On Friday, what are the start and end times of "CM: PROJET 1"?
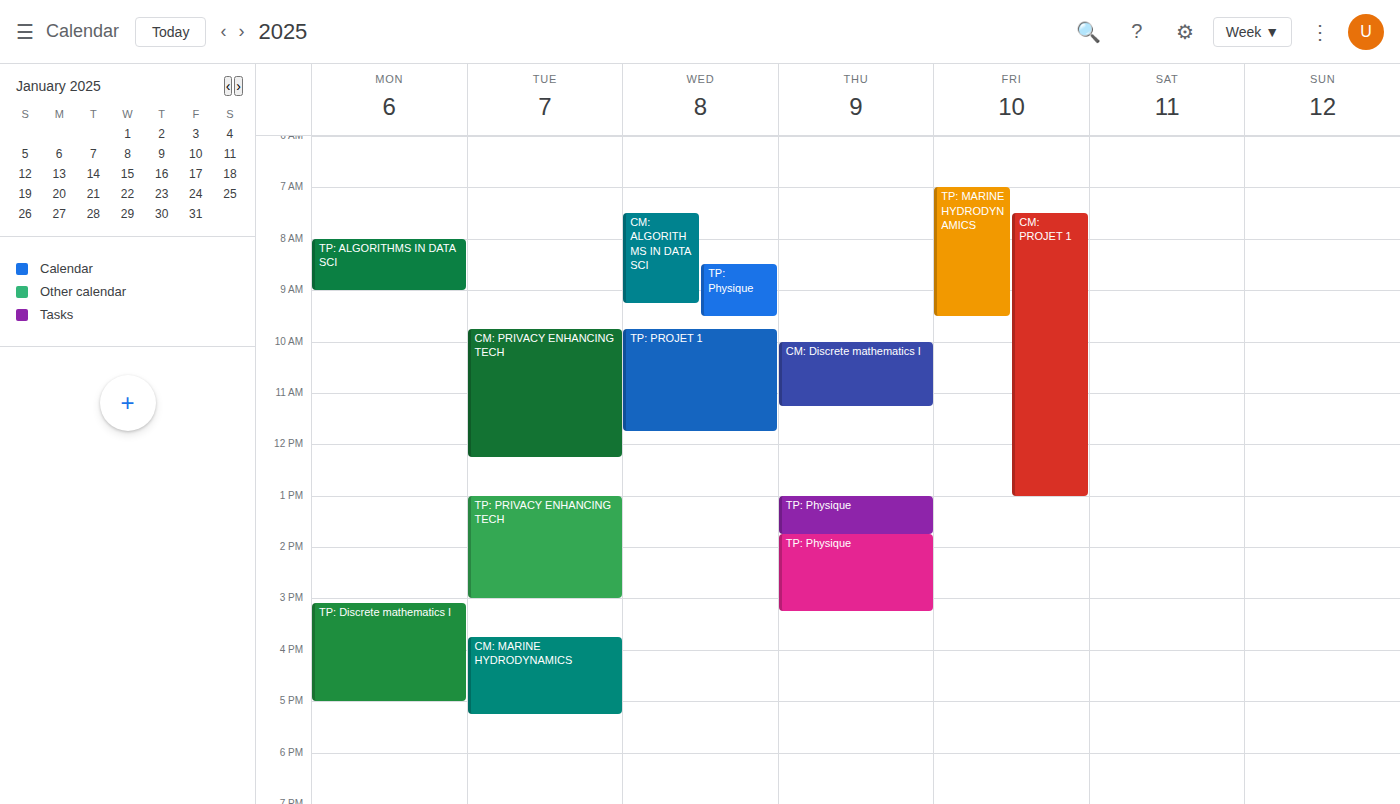
7:30 AM to 1:00 PM